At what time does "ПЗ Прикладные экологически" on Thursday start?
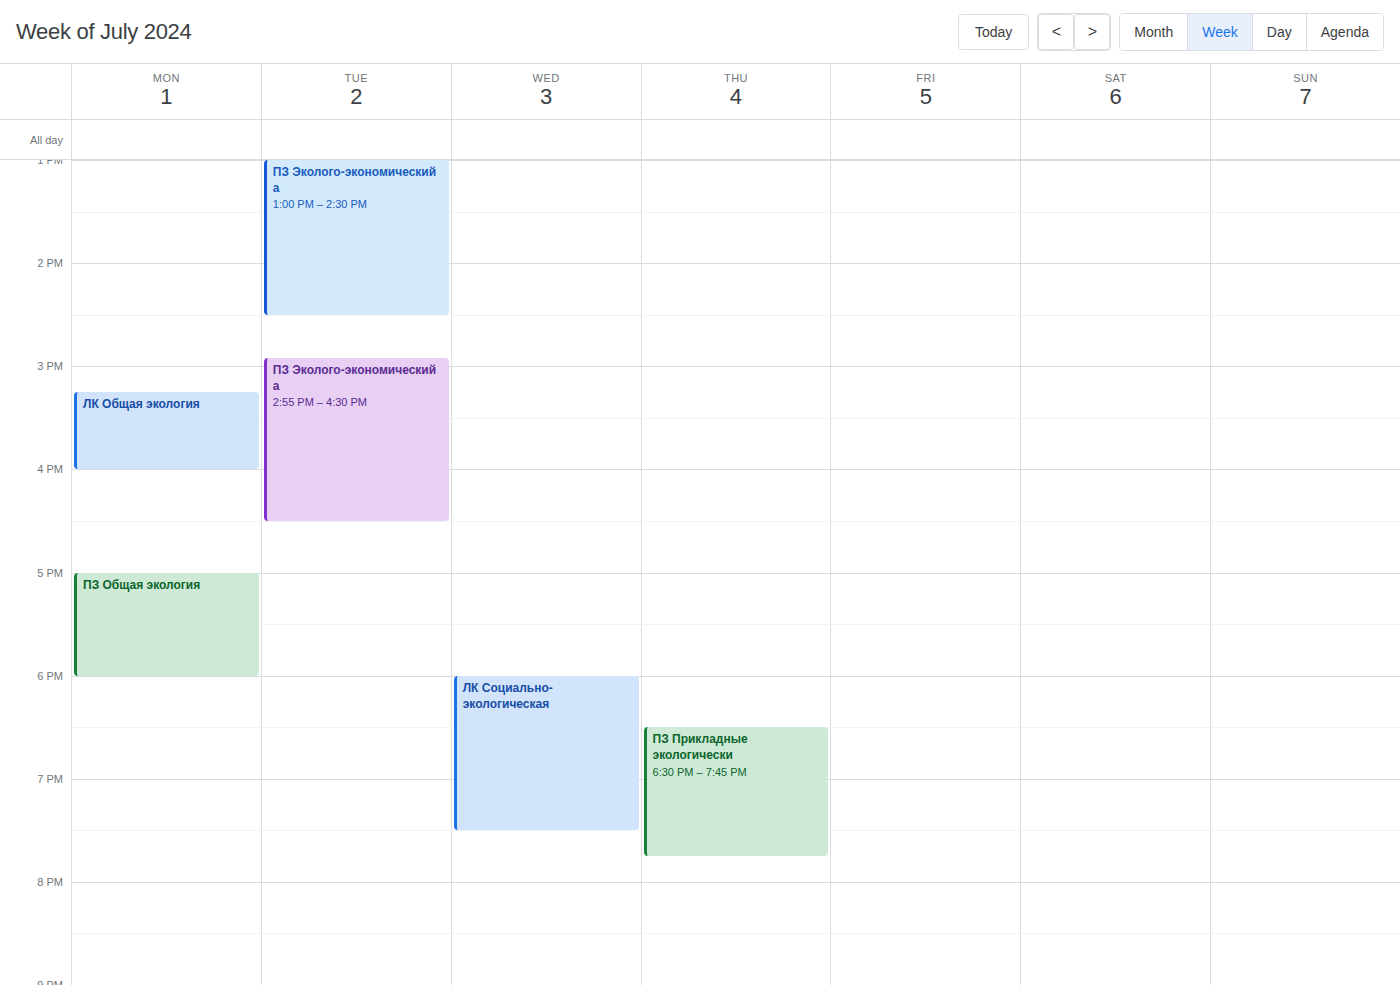
18:30